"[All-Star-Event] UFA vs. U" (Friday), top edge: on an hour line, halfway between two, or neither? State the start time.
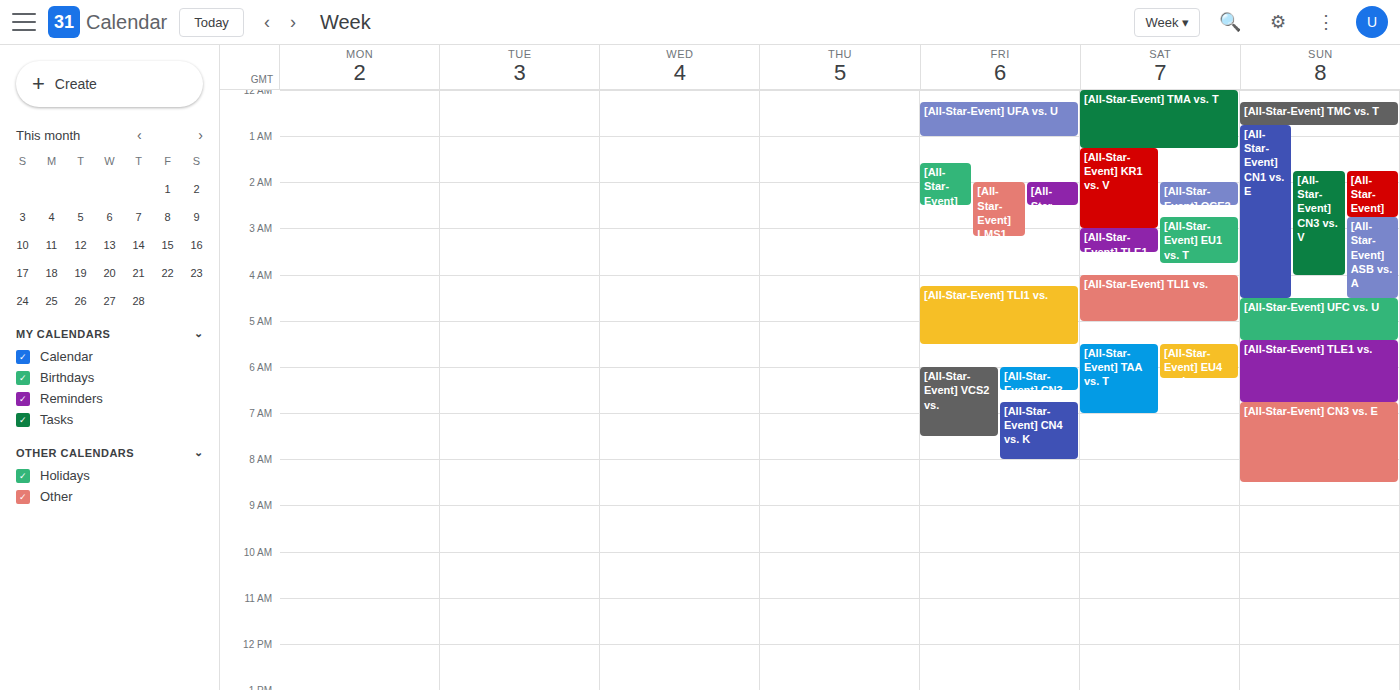
12:15 AM -- neither: a quarter of the way from the 12 AM line to the 1 AM line.